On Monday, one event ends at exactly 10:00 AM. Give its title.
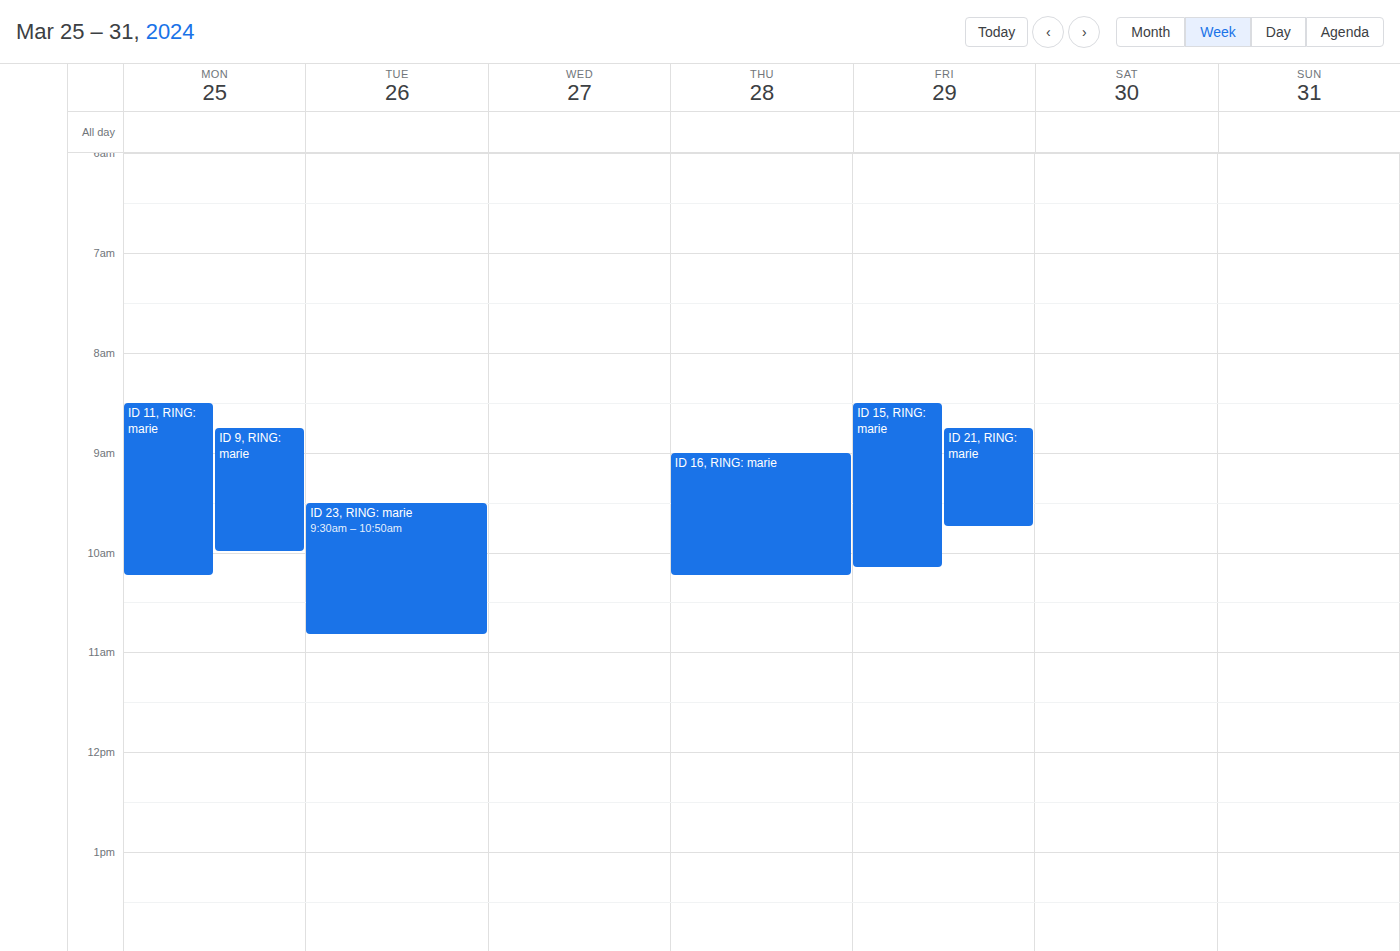
"ID 9, RING: marie"